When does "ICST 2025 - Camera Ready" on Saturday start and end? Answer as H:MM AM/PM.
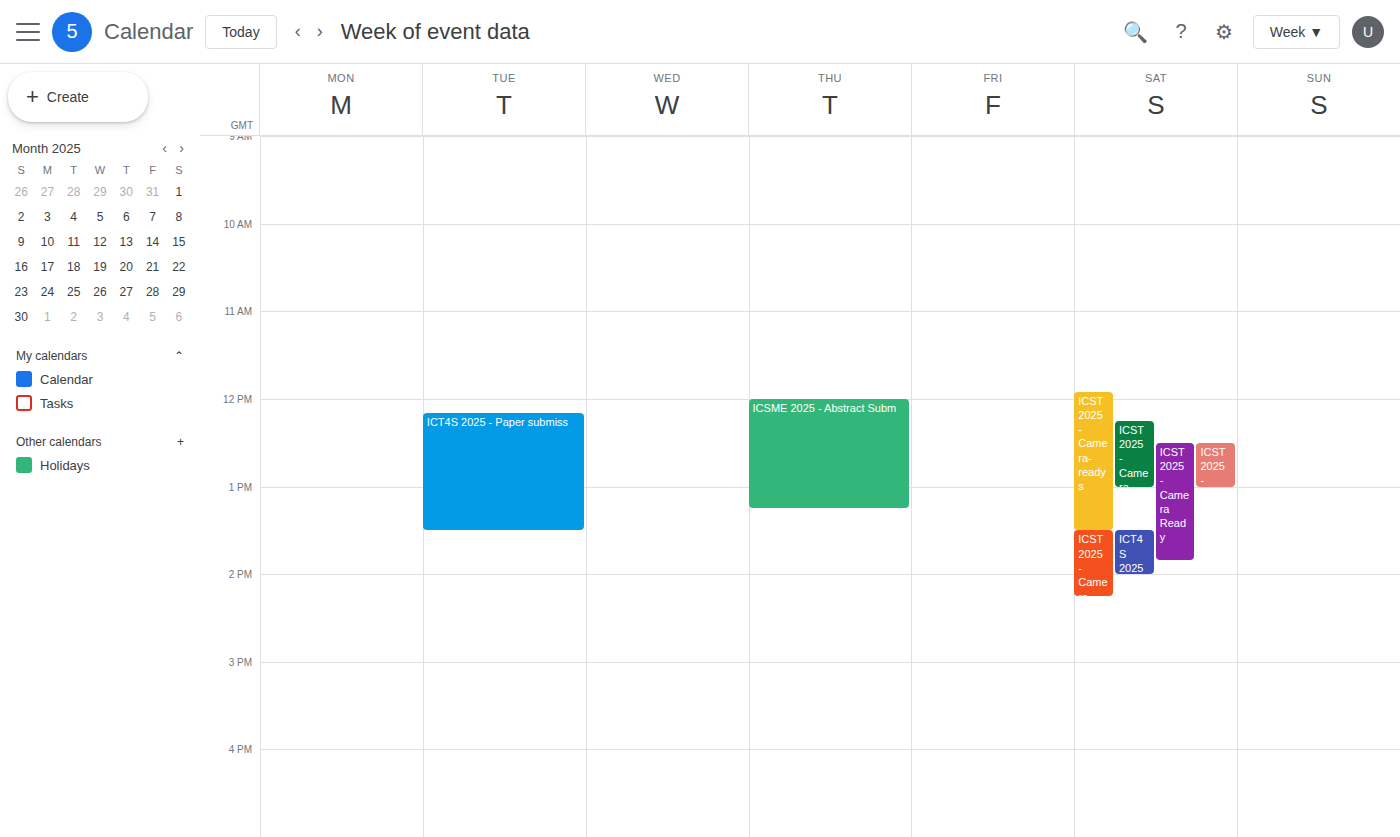
12:30 PM to 1:50 PM